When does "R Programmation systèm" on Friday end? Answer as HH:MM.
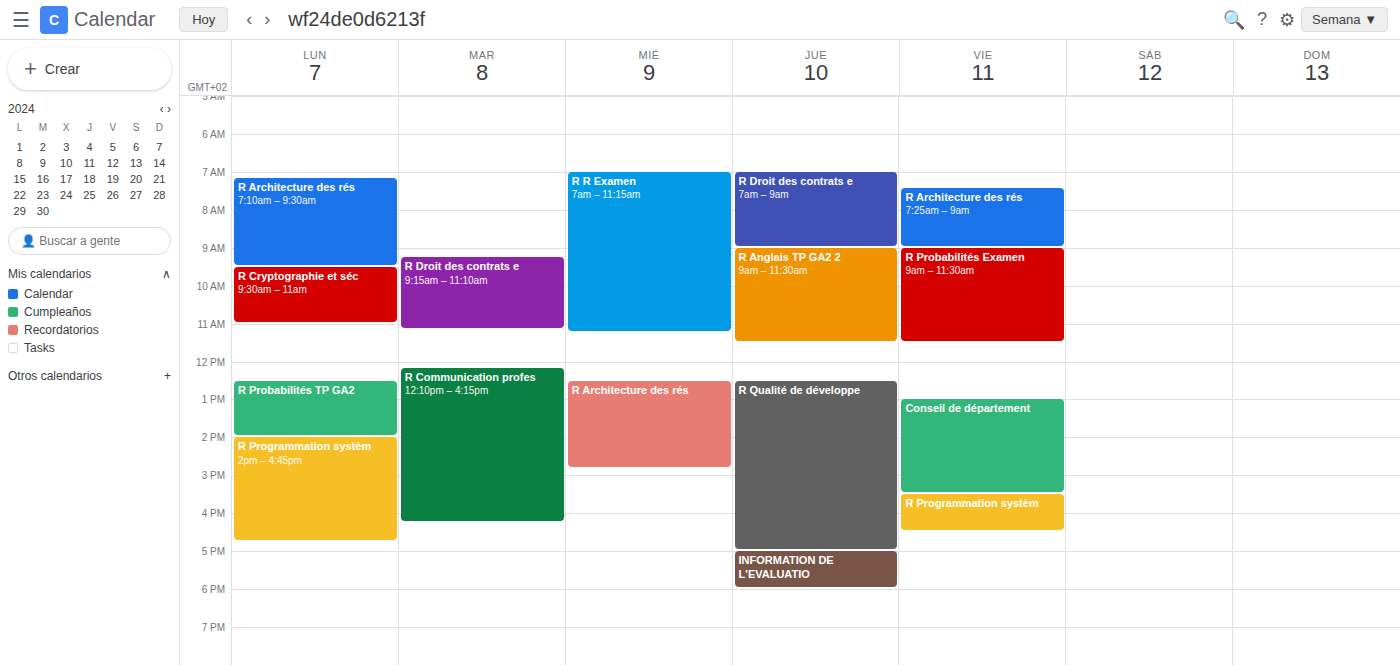
16:30